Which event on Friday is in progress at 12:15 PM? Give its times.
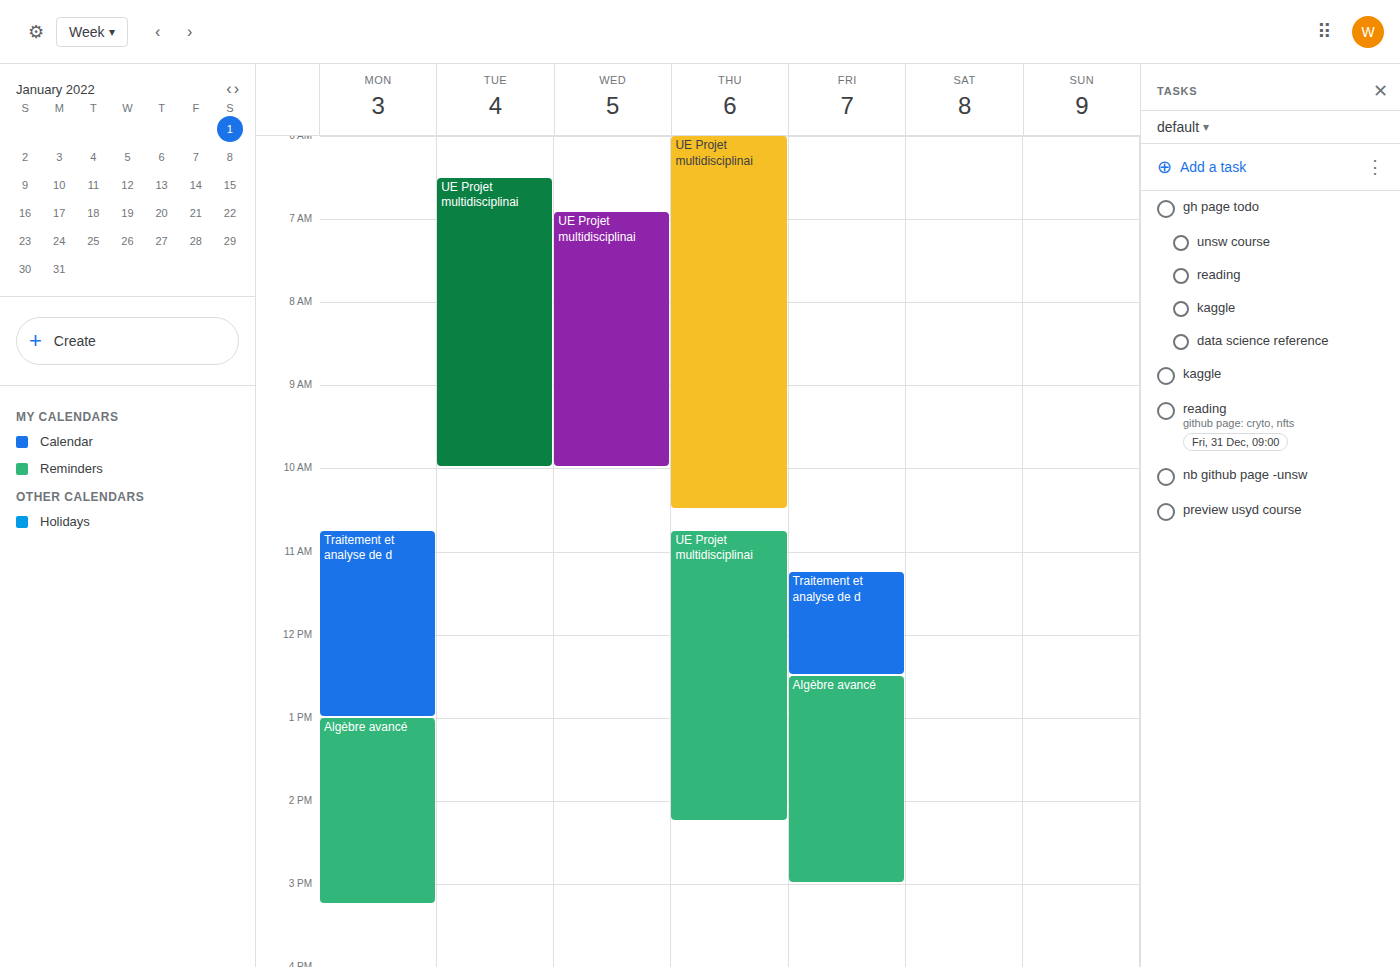
"Traitement et analyse de d", 11:15 AM to 12:30 PM